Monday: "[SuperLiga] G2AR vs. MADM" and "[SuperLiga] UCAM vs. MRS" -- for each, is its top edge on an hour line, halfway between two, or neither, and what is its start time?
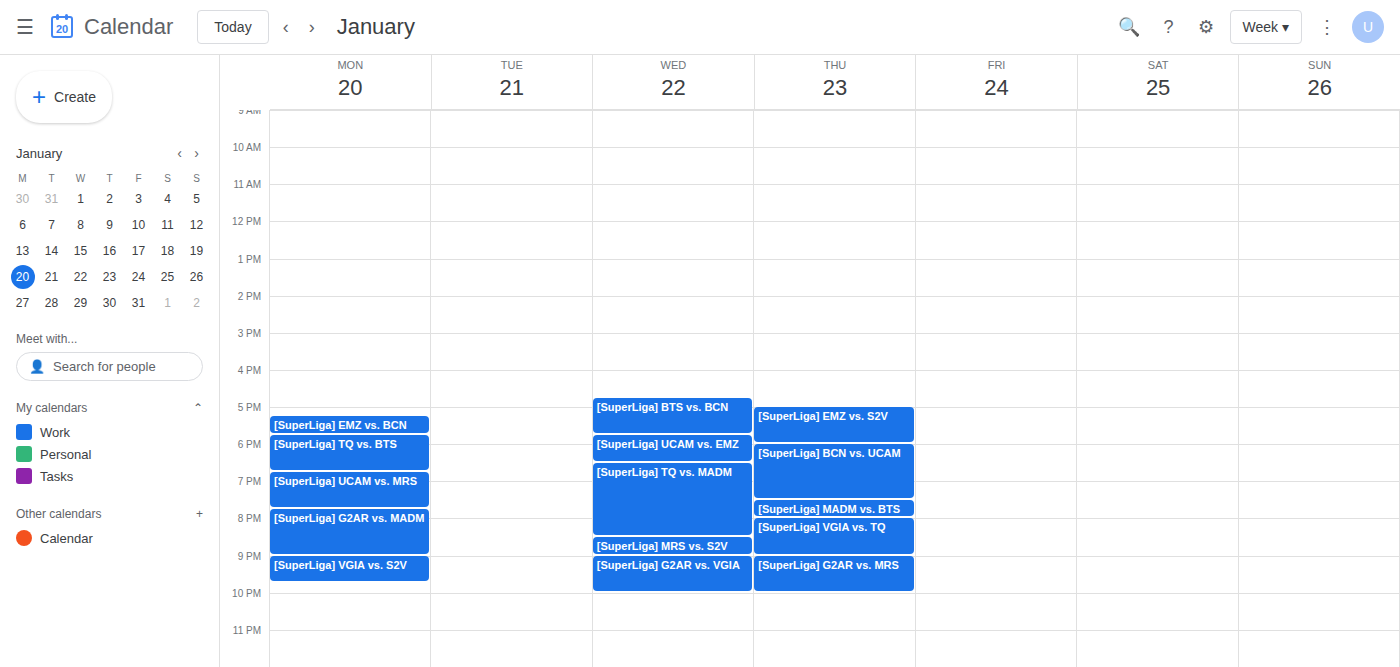
"[SuperLiga] G2AR vs. MADM": 7:45 PM, neither: three quarters of the way from the 7 PM line to the 8 PM line. "[SuperLiga] UCAM vs. MRS": 6:45 PM, neither: three quarters of the way from the 6 PM line to the 7 PM line.